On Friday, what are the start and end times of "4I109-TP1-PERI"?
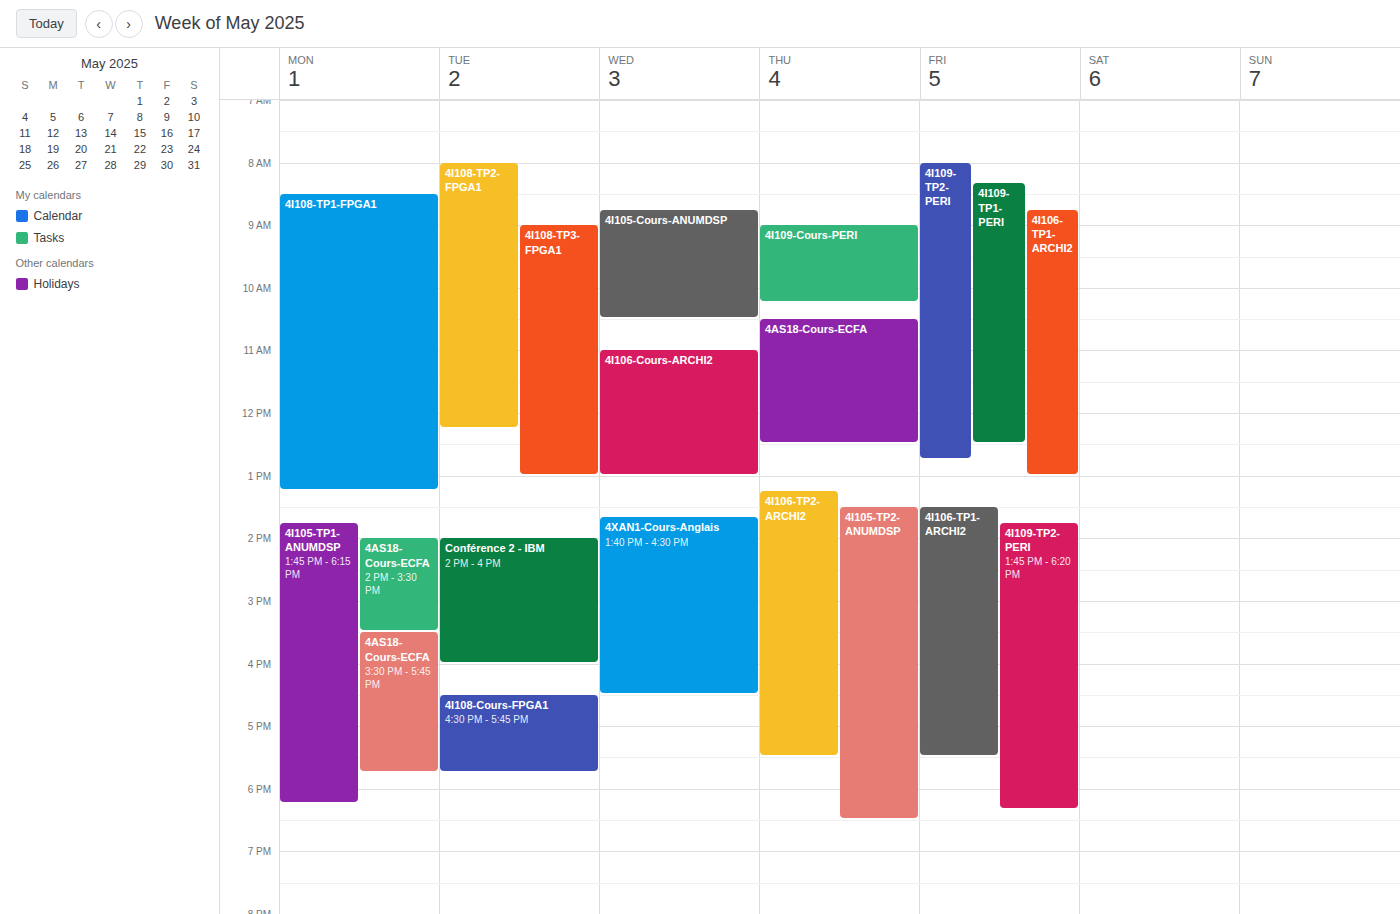
8:20 AM to 12:30 PM